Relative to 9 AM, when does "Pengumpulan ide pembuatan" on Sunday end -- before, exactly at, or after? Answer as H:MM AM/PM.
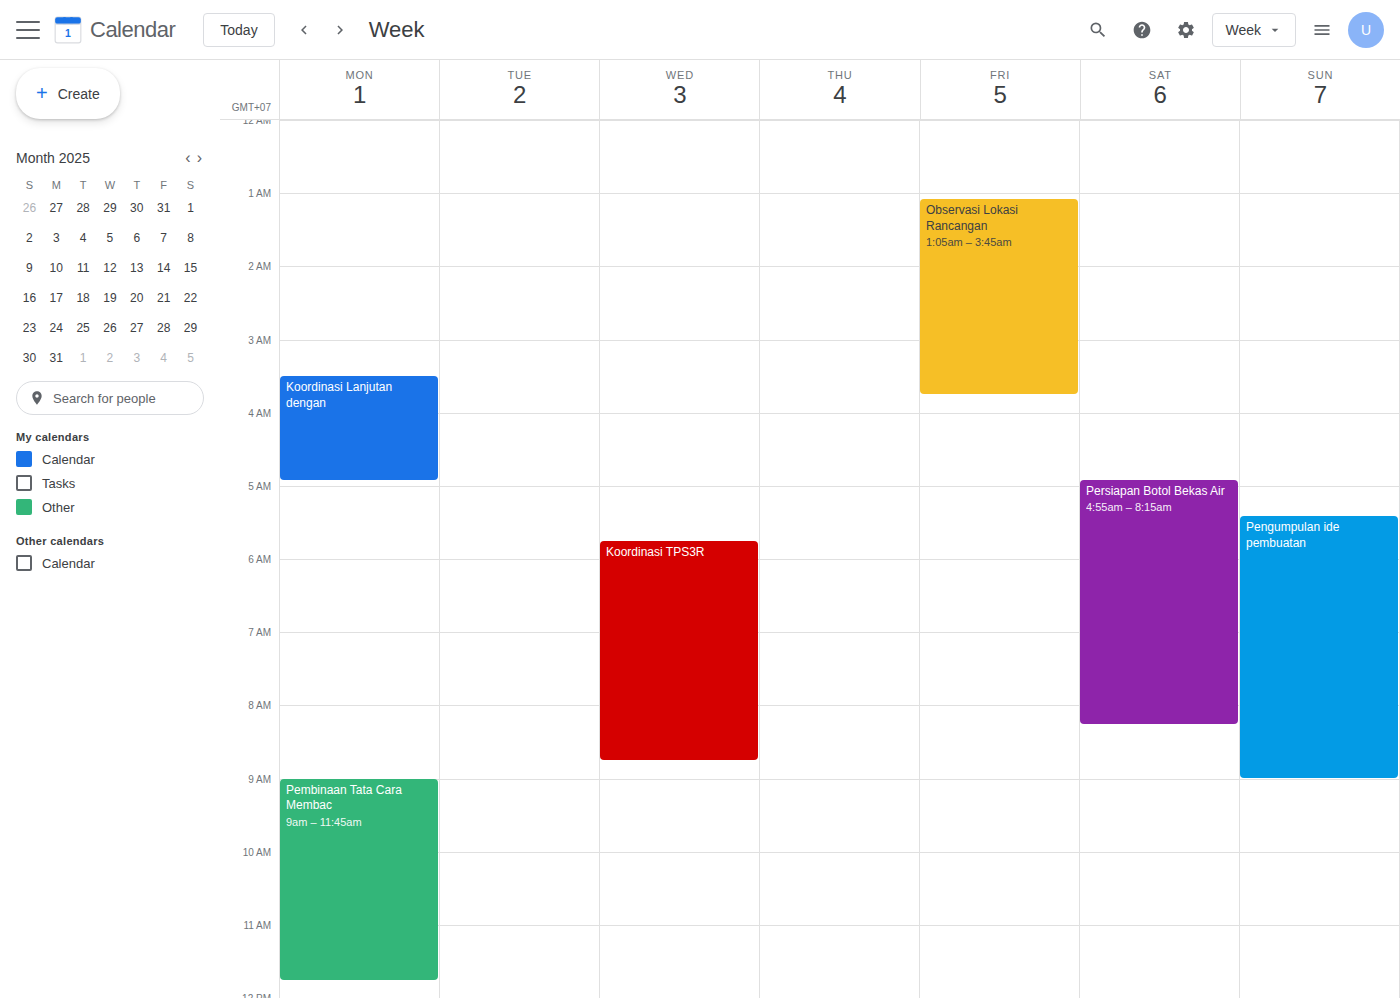
9:00 AM -- exactly at 9 AM, on the 9 AM line.